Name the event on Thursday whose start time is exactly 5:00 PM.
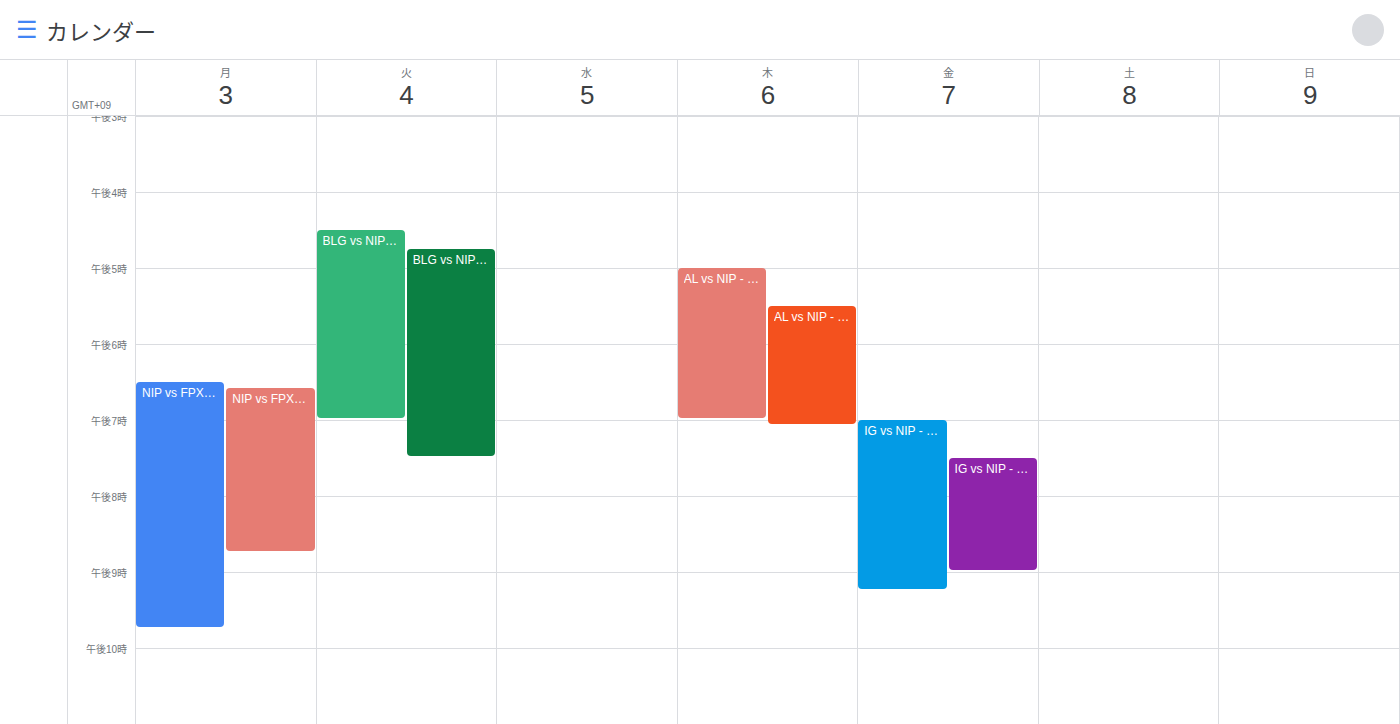
"AL vs NIP - 2 : 1"